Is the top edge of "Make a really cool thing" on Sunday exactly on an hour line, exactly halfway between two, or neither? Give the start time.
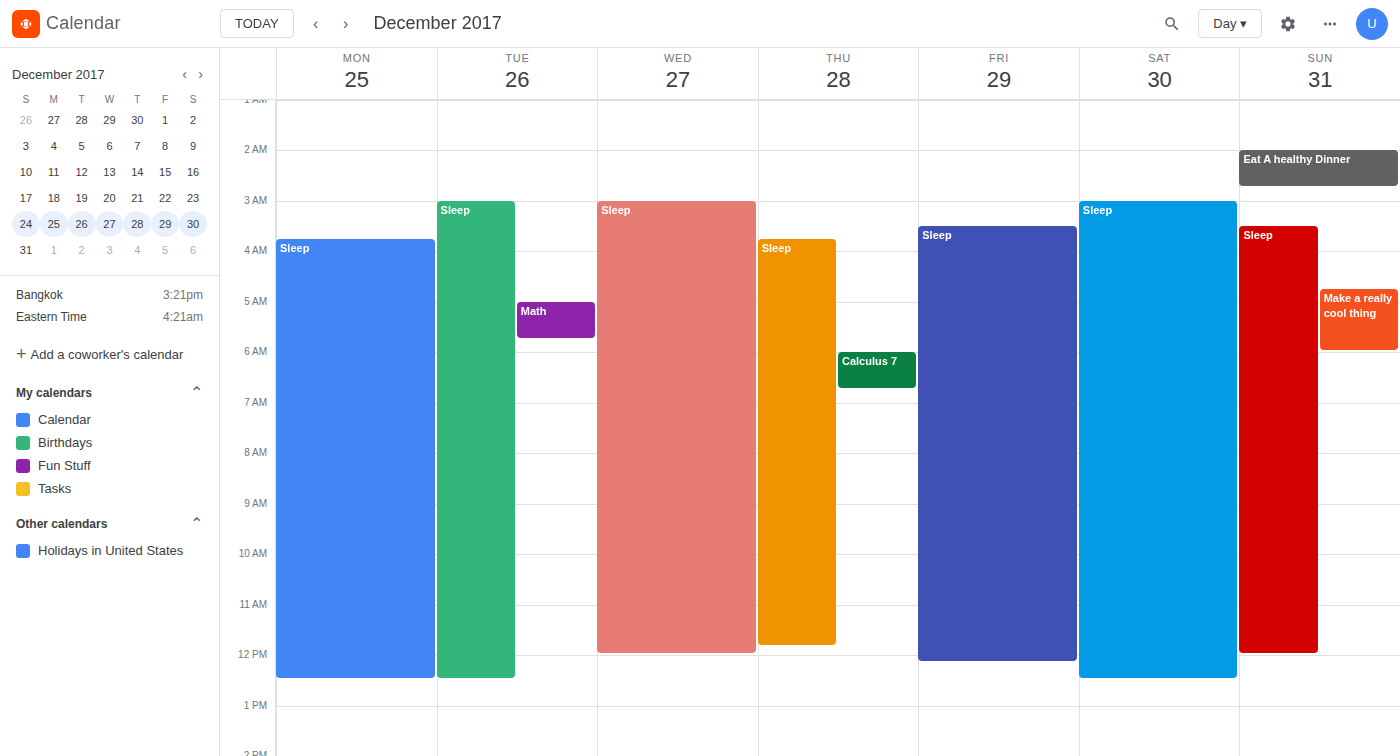
04:45 -- neither: three quarters of the way from the 04:00 line to the 05:00 line.